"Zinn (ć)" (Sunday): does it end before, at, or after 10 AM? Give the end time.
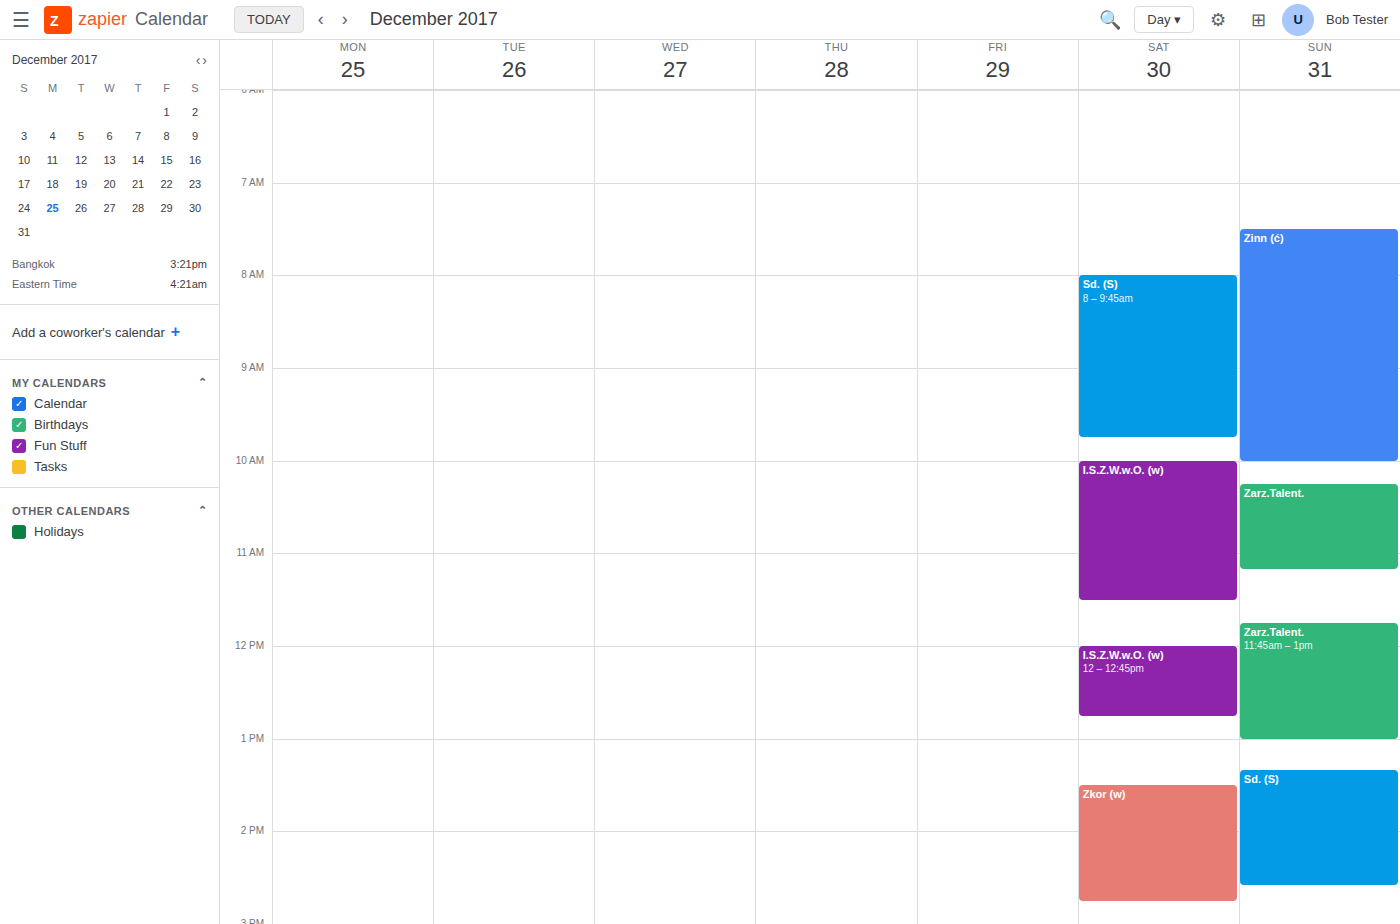
10:00 AM -- exactly at 10 AM, on the 10 AM line.